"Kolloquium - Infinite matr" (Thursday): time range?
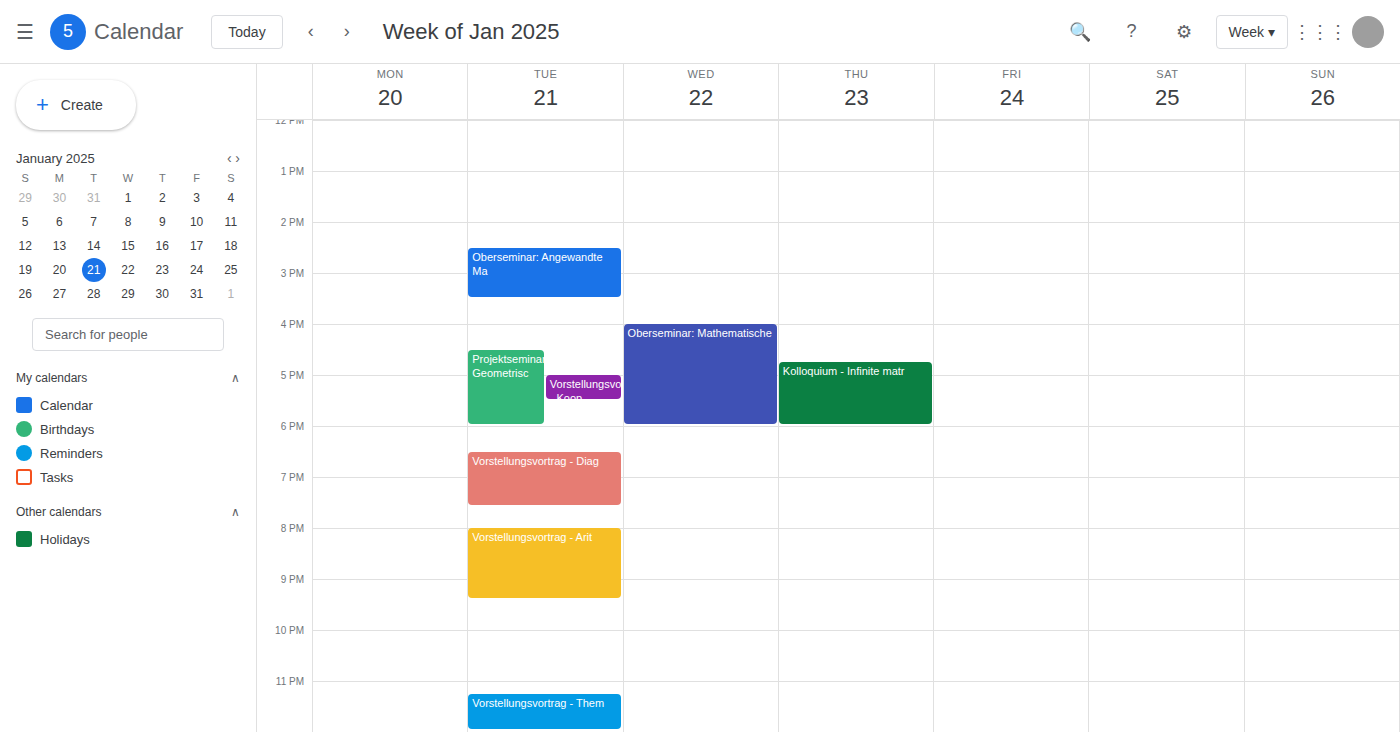
4:45 PM to 6:00 PM